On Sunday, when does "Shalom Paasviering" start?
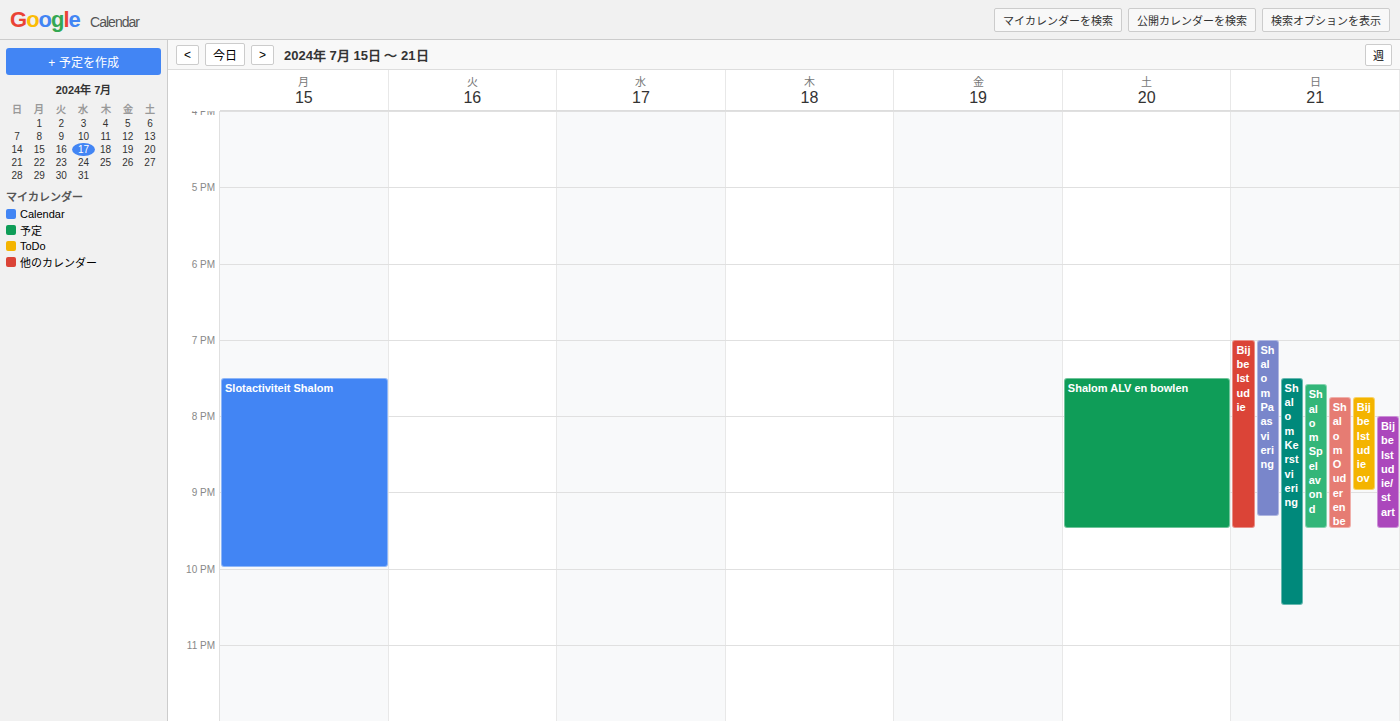
7:00 PM